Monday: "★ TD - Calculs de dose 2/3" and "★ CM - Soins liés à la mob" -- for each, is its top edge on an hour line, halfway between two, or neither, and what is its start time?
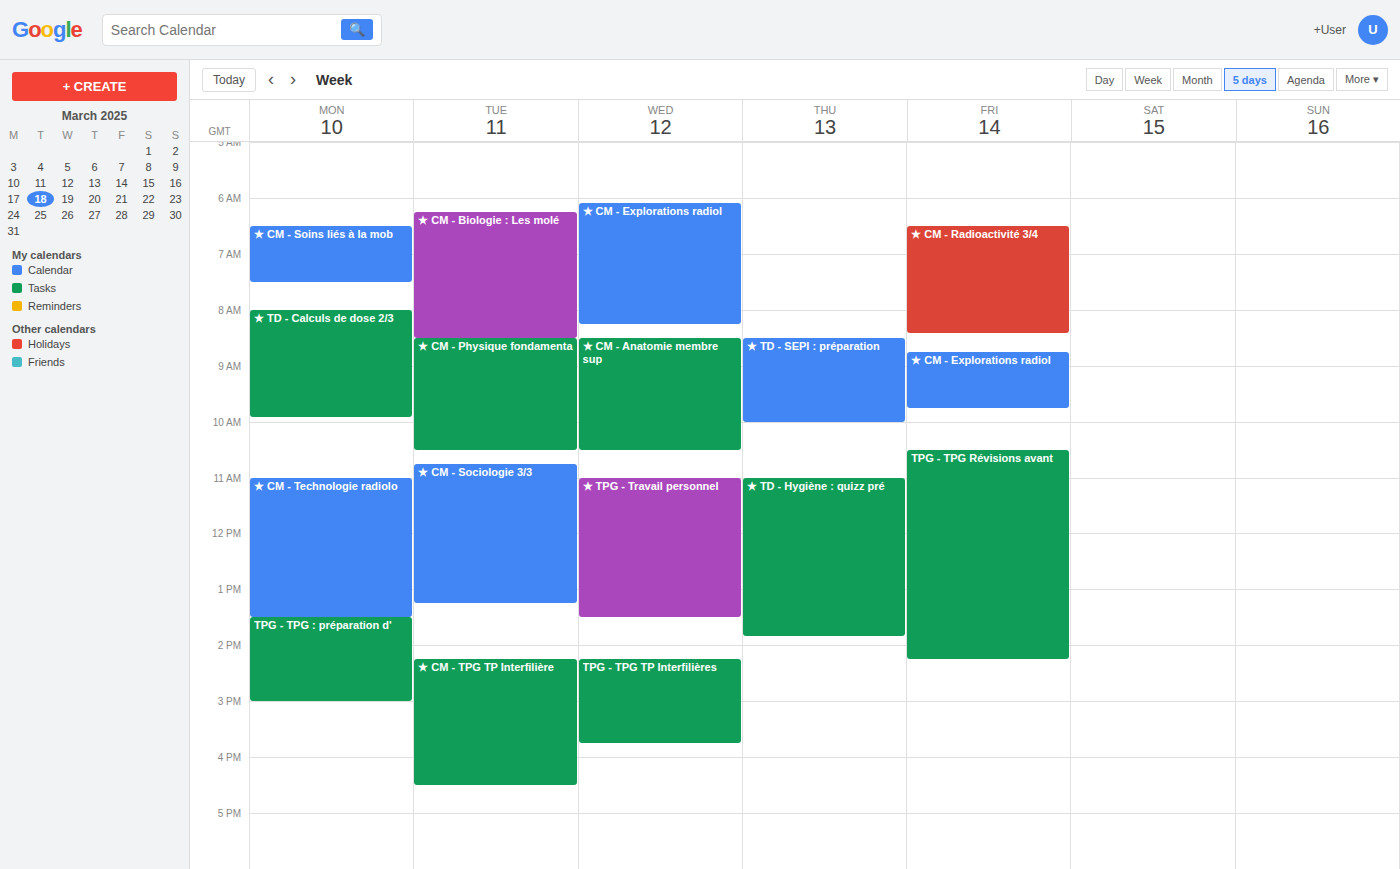
"★ TD - Calculs de dose 2/3": 8:00 AM, exactly on the 8 AM line. "★ CM - Soins liés à la mob": 6:30 AM, halfway between the 6 AM and 7 AM lines.